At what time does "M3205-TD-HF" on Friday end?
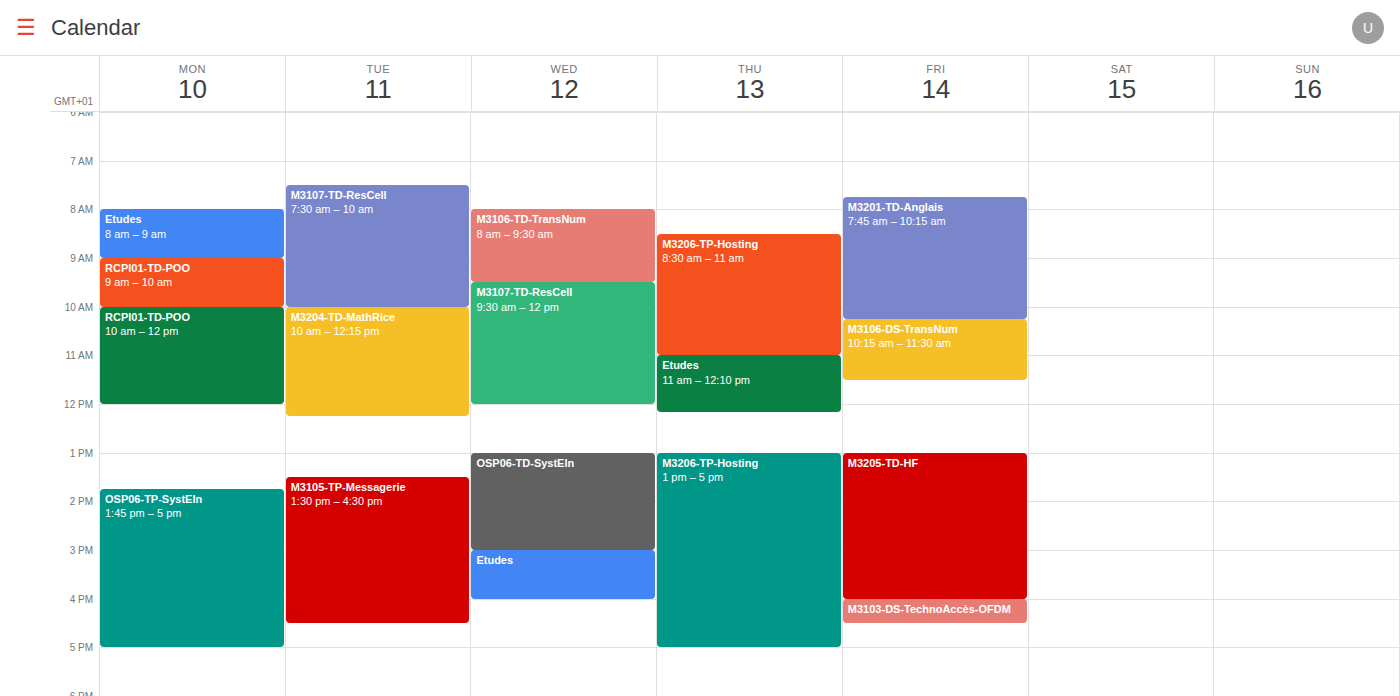
4:00 PM